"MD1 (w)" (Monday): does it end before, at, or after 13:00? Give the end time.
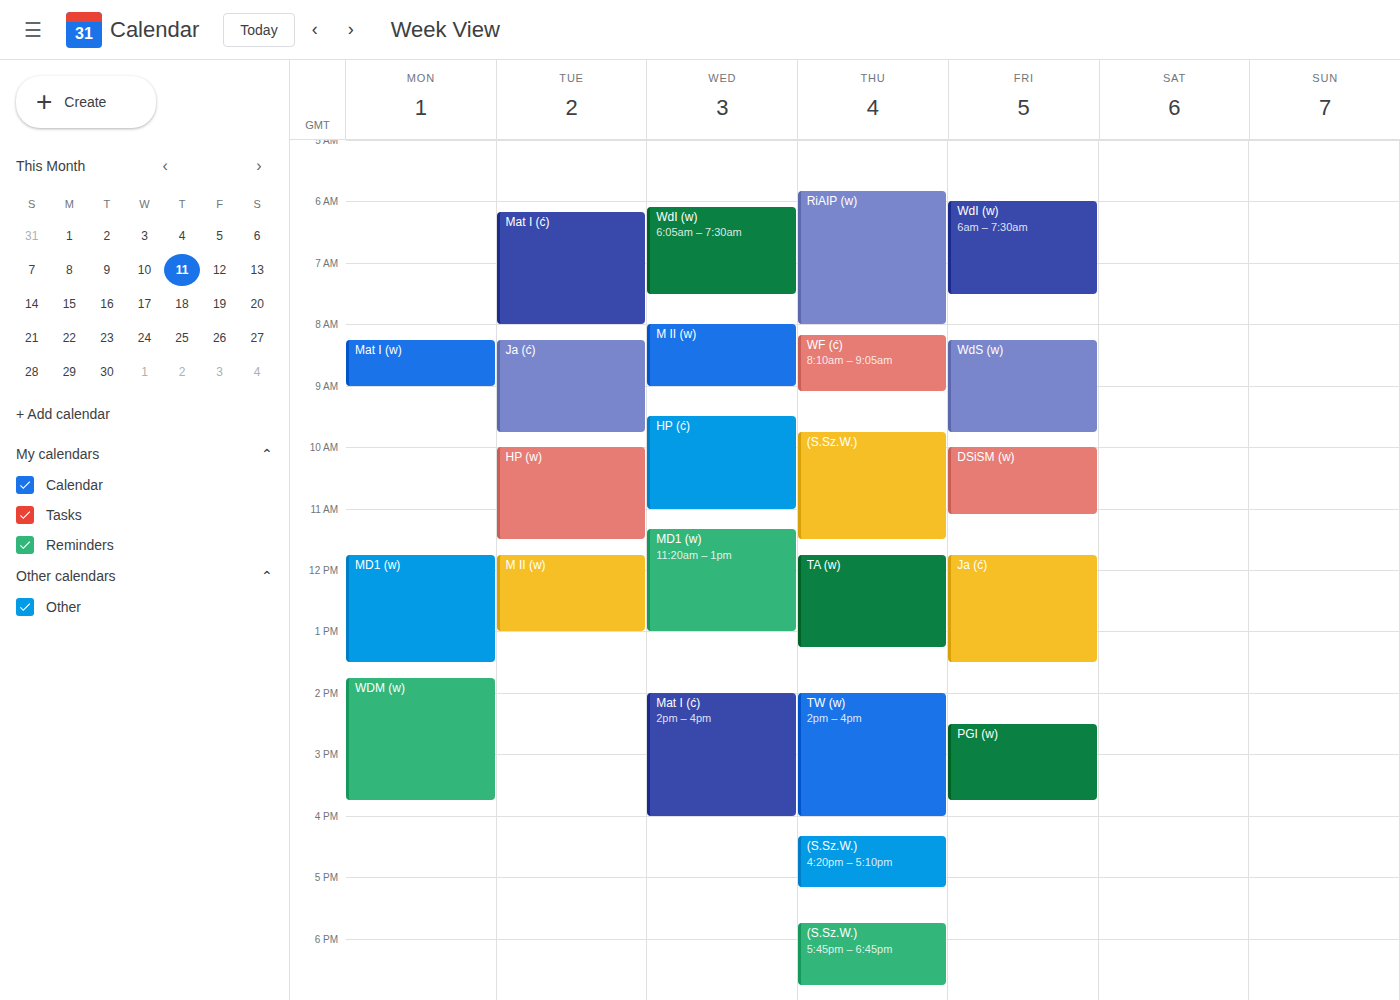
13:30 -- after 13:00, 30 minutes below the 13:00 line.